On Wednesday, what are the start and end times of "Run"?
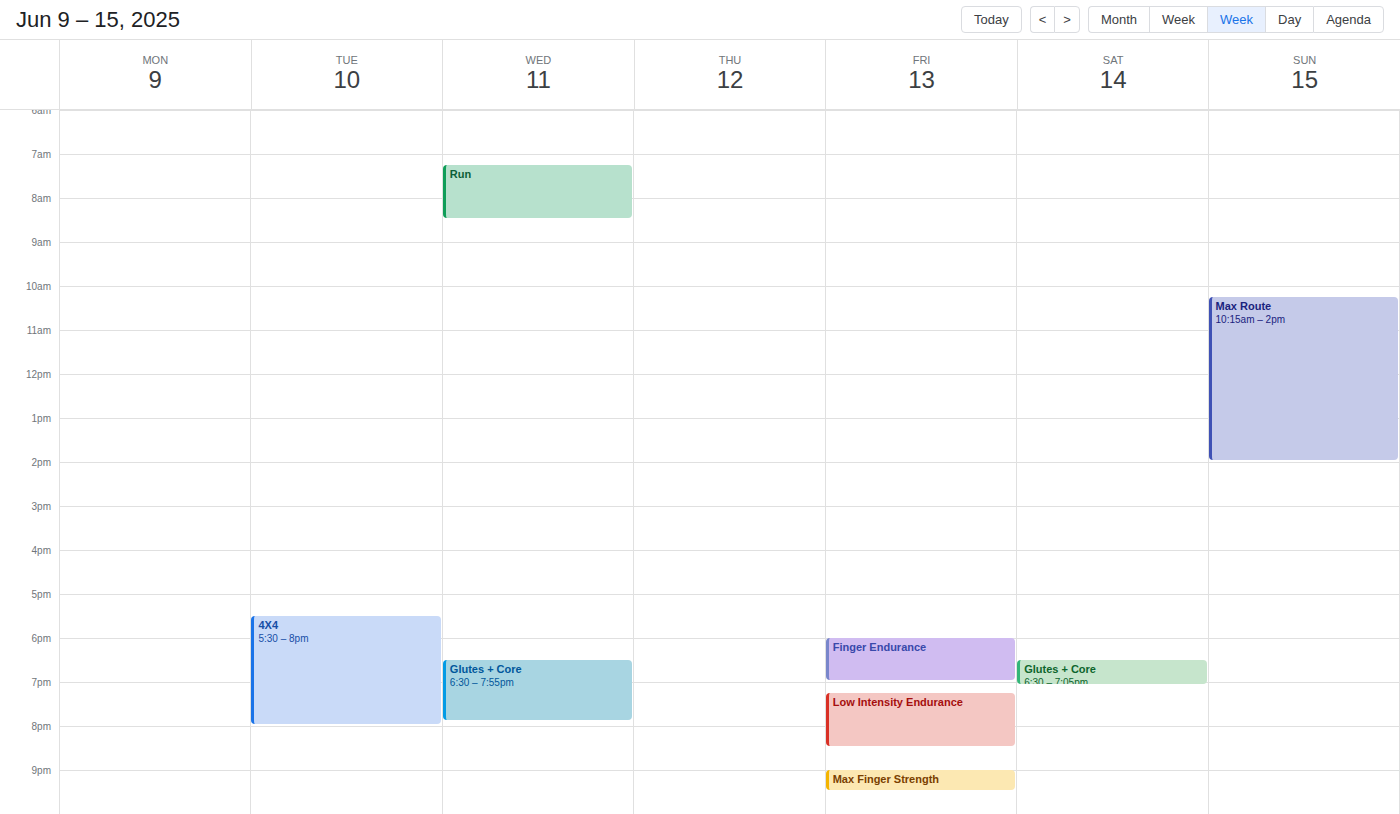
7:15 AM to 8:30 AM